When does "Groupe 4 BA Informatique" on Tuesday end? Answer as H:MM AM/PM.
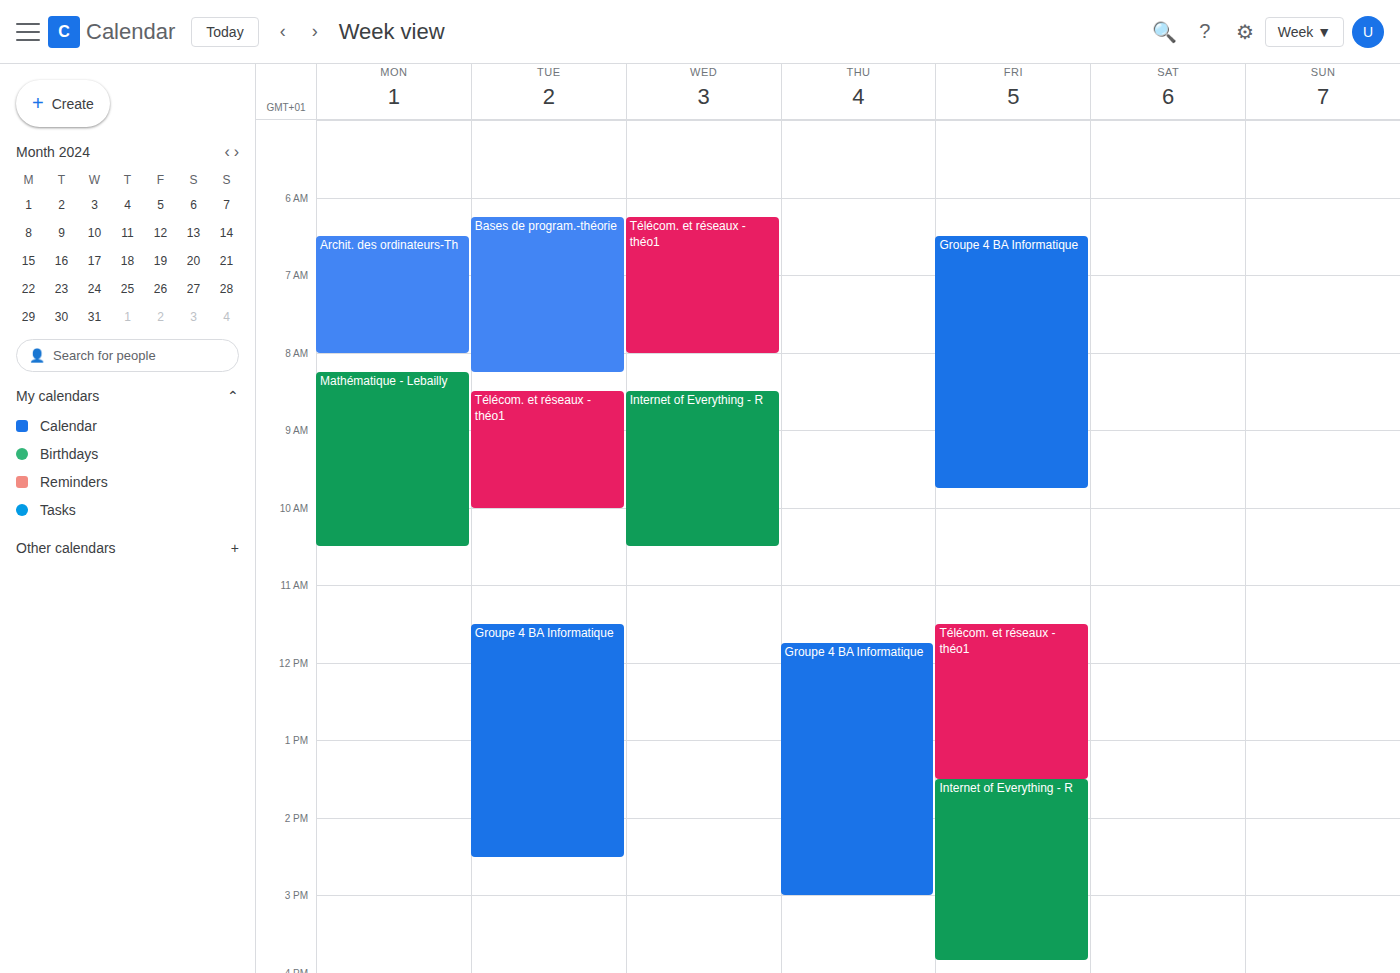
2:30 PM